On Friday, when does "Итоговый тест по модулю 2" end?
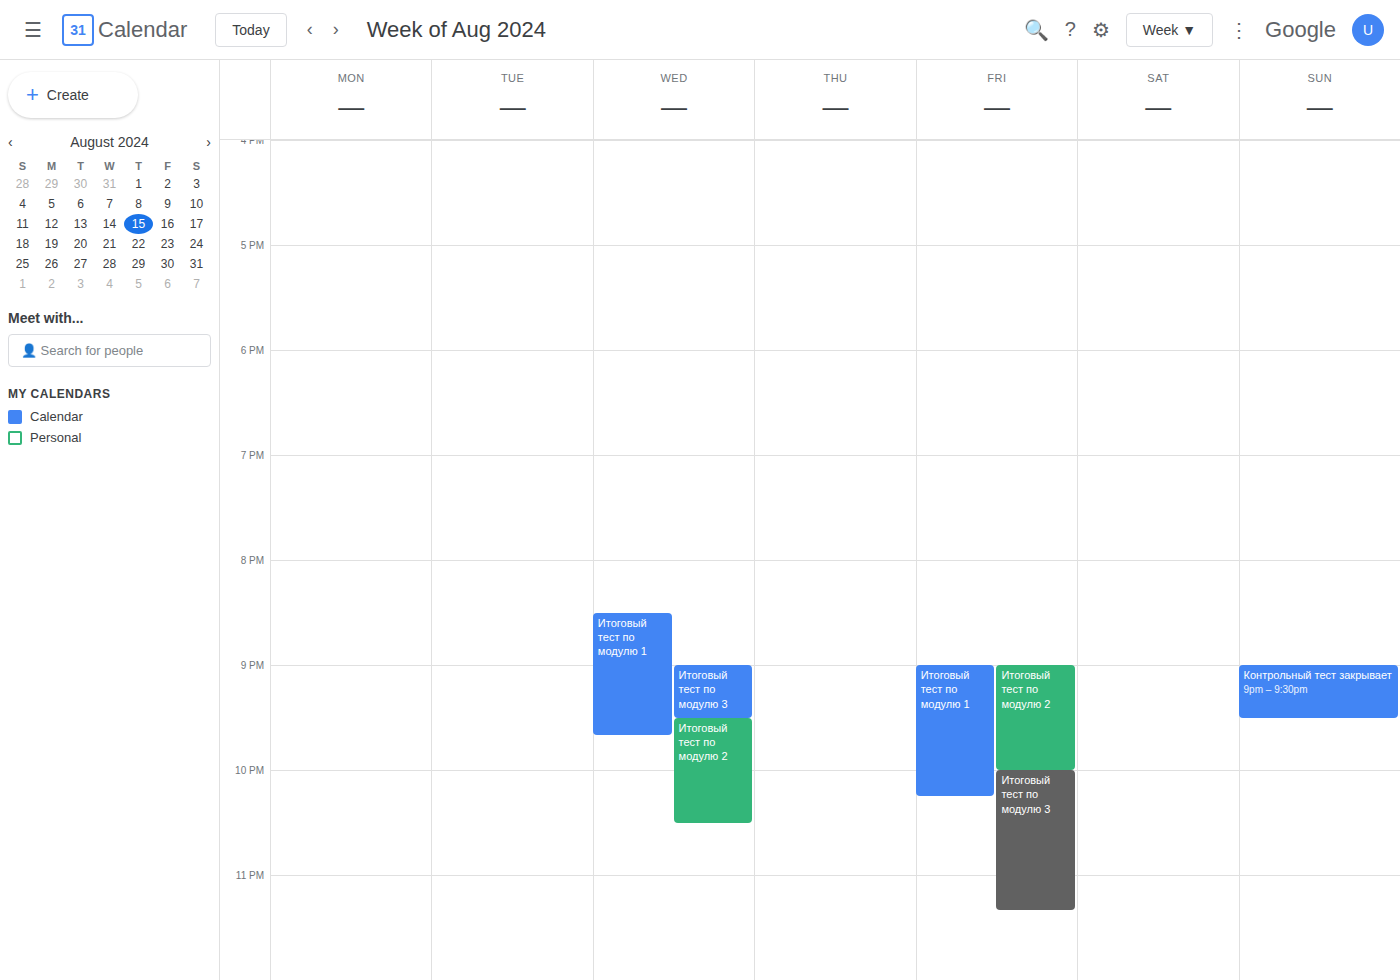
10:00 PM